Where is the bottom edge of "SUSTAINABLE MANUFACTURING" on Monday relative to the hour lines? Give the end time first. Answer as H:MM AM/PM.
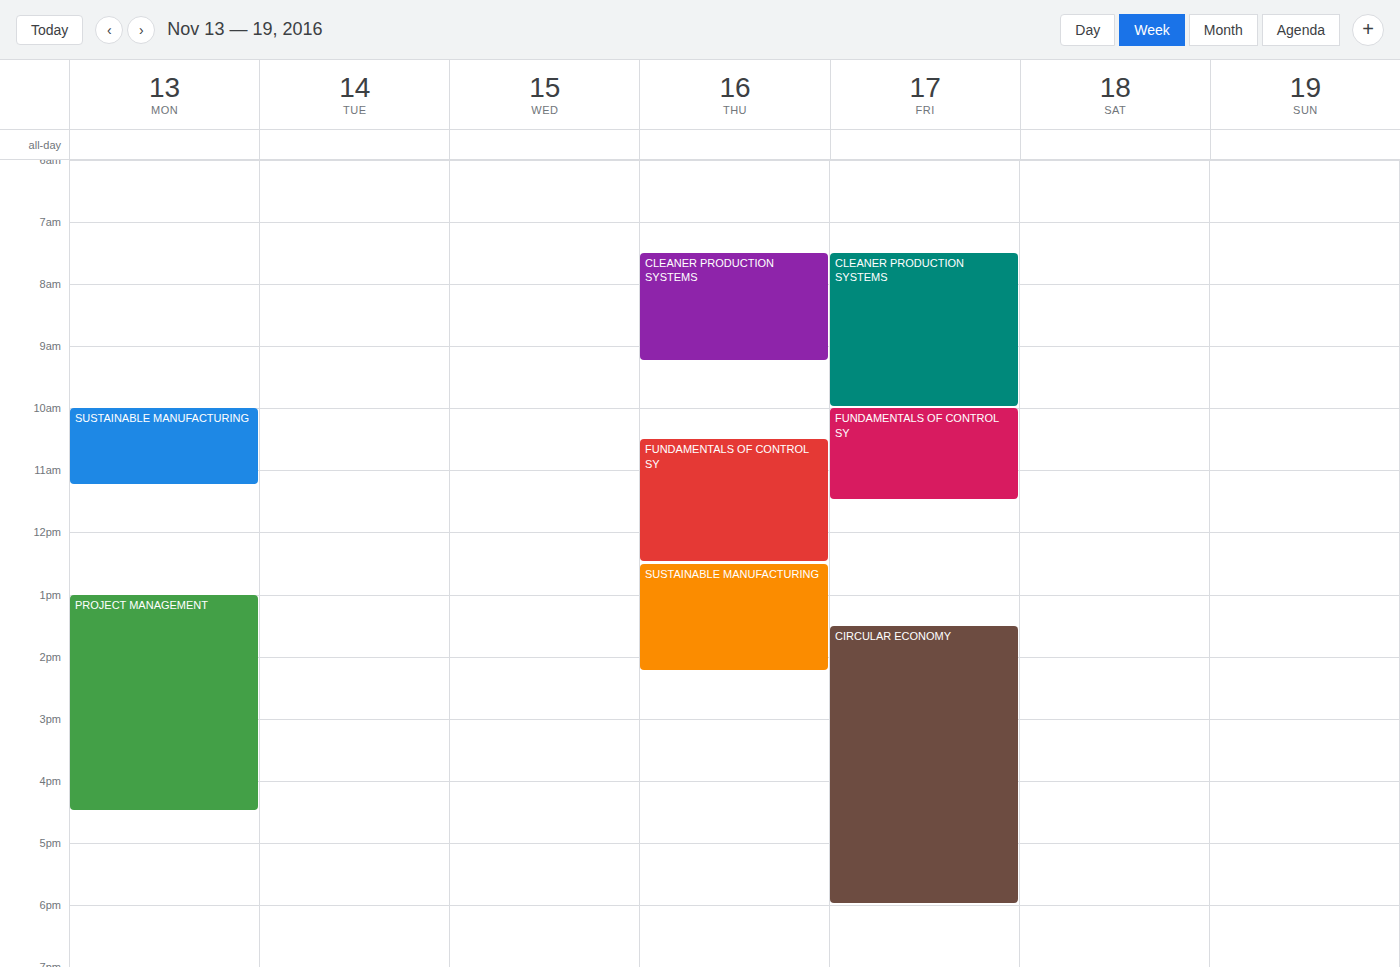
11:15 AM -- neither: a quarter of the way from the 11 AM line to the 12 PM line.